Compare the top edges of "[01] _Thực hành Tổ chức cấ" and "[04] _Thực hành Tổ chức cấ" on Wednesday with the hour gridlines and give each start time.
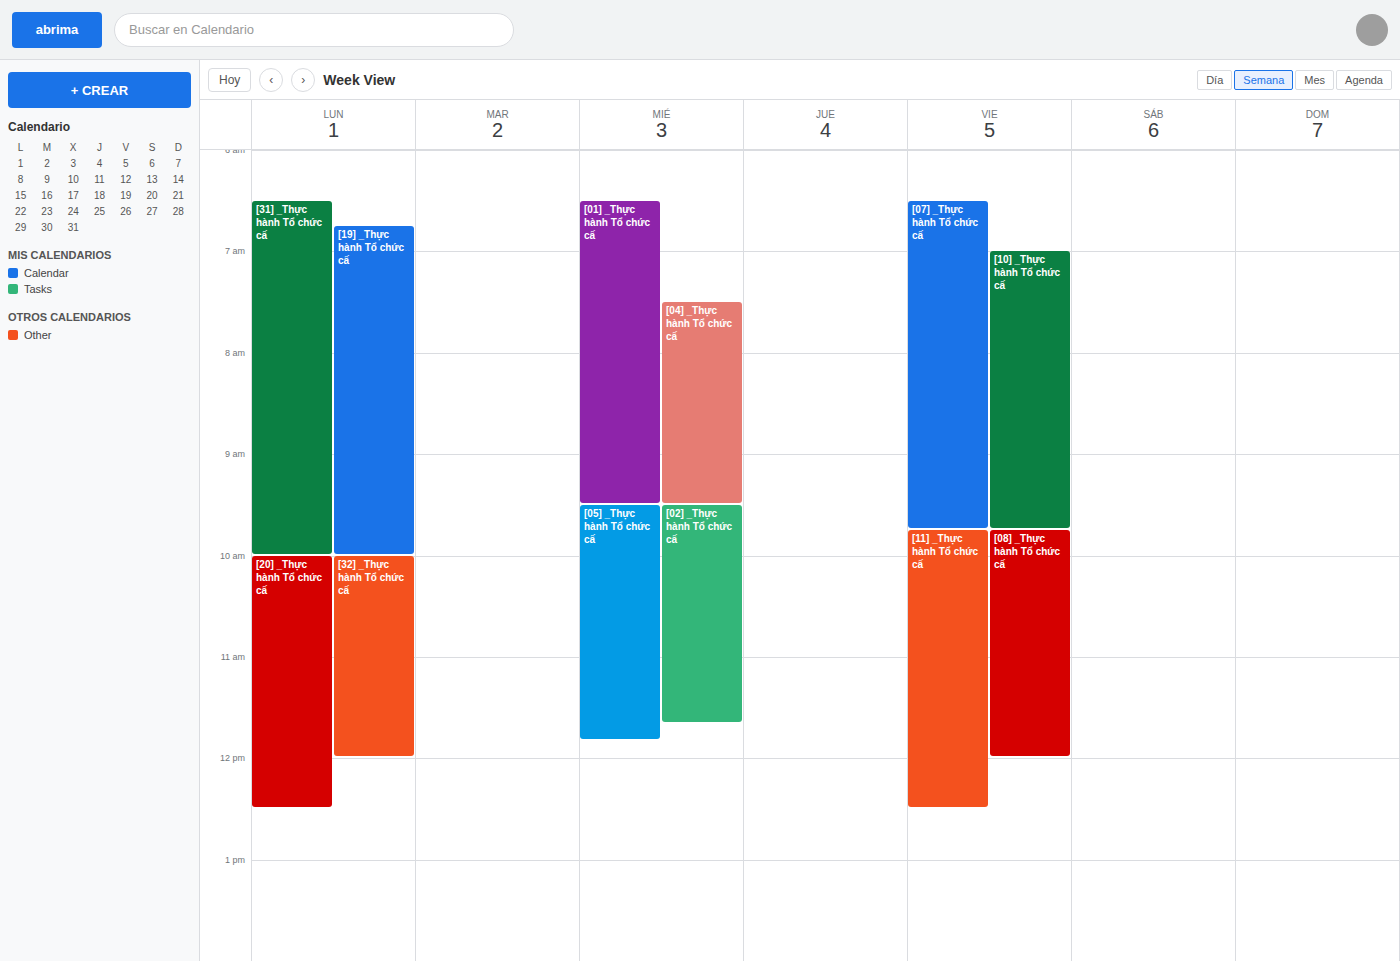
"[01] _Thực hành Tổ chức cấ": 6:30 AM, halfway between the 6 AM and 7 AM lines. "[04] _Thực hành Tổ chức cấ": 7:30 AM, halfway between the 7 AM and 8 AM lines.